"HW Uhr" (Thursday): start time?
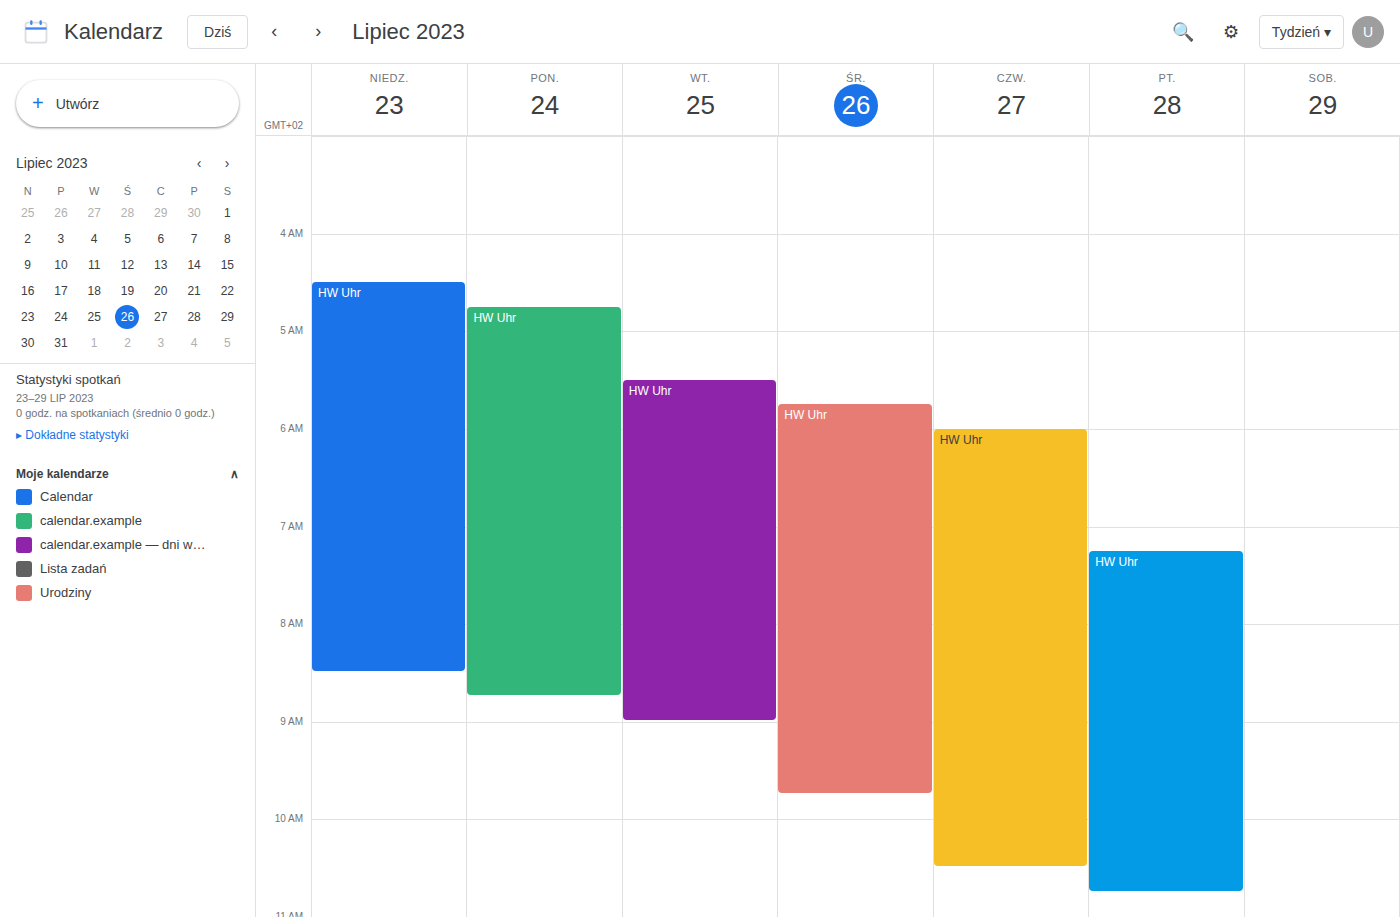
6:00 AM